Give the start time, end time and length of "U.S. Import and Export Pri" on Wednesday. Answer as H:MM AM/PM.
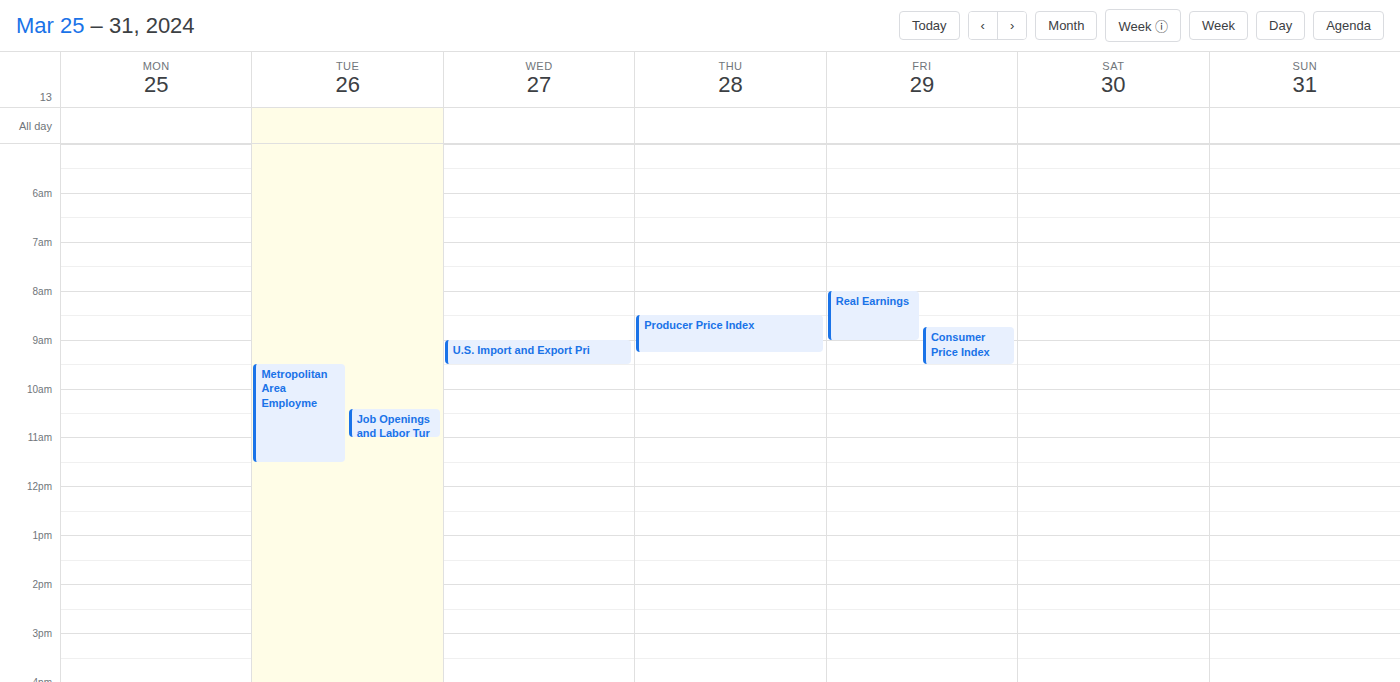
9:00 AM to 9:30 AM, 30 minutes